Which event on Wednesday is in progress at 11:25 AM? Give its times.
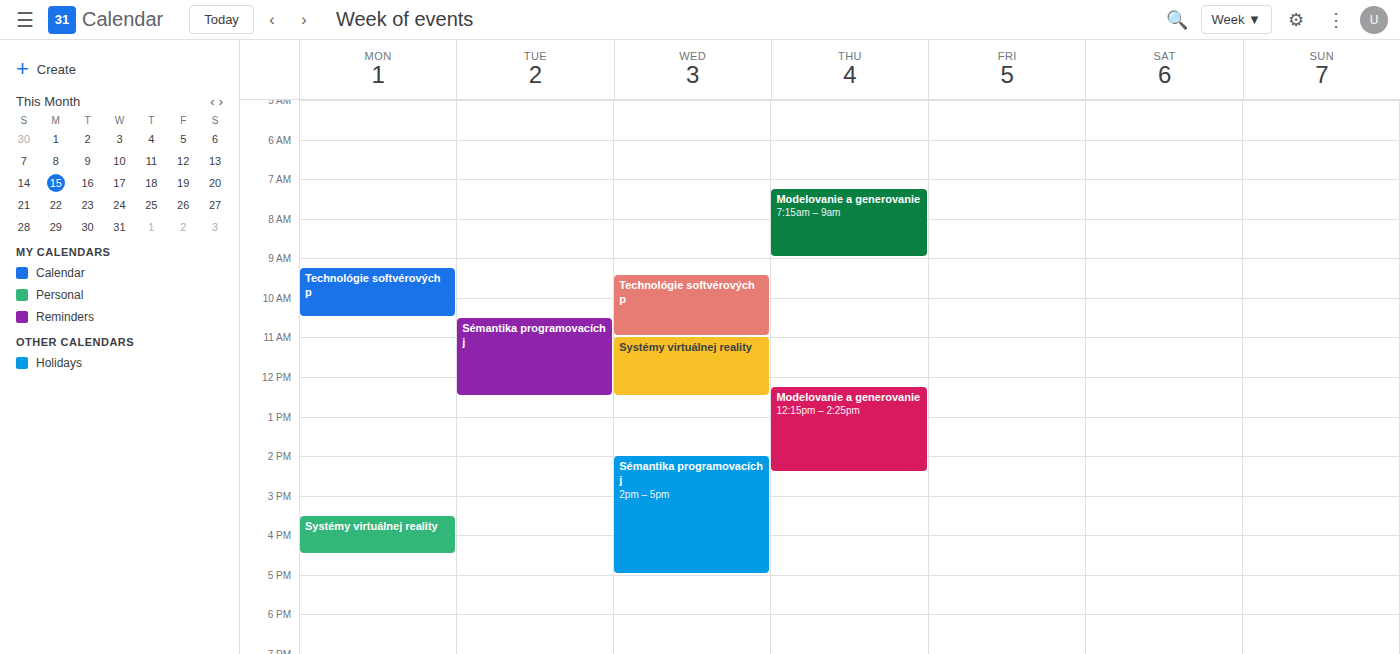
"Systémy virtuálnej reality", 11:00 AM to 12:30 PM